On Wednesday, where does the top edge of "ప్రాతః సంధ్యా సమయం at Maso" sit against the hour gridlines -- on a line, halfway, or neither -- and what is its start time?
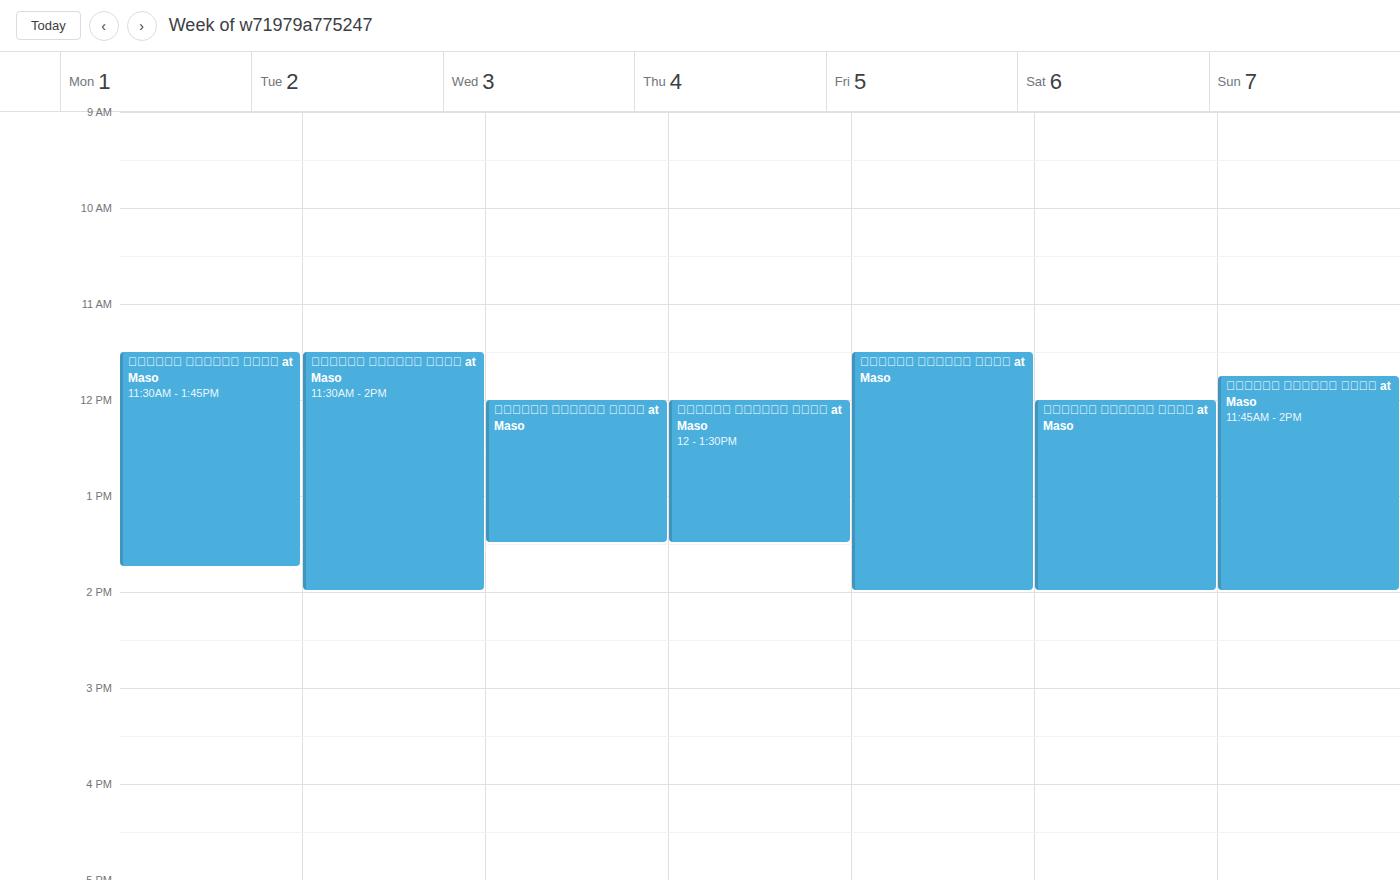
12:00 PM -- exactly on the 12 PM line.